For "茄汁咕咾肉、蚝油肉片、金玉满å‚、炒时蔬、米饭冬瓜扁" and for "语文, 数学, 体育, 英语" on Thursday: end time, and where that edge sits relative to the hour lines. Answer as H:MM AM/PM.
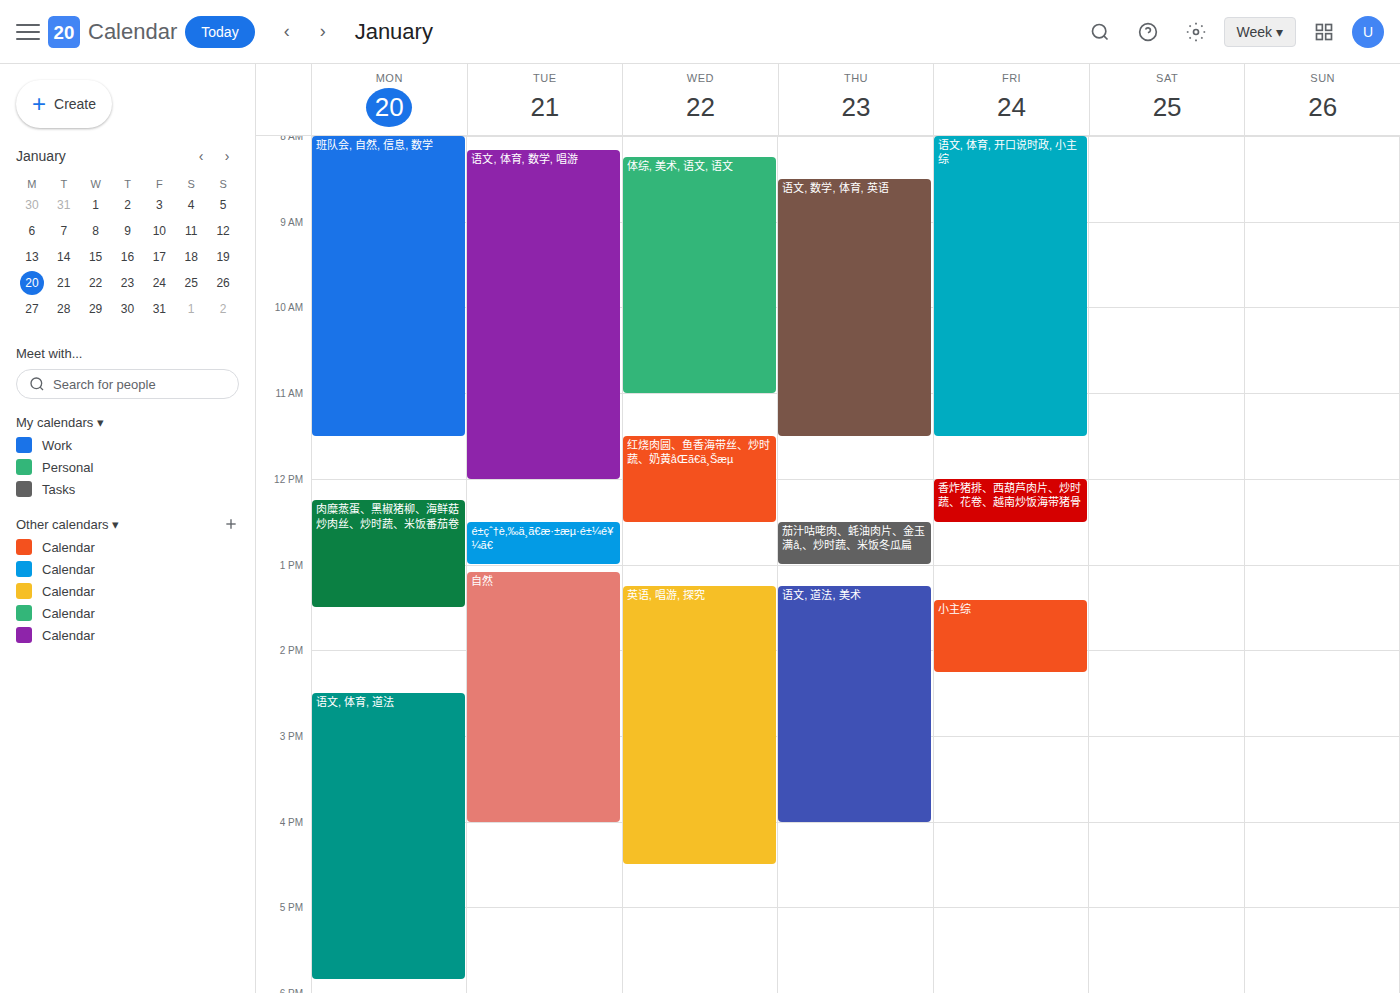
"茄汁咕咾肉、蚝油肉片、金玉满å‚、炒时蔬、米饭冬瓜扁": 1:00 PM, exactly on the 1 PM line. "语文, 数学, 体育, 英语": 11:30 AM, halfway between the 11 AM and 12 PM lines.